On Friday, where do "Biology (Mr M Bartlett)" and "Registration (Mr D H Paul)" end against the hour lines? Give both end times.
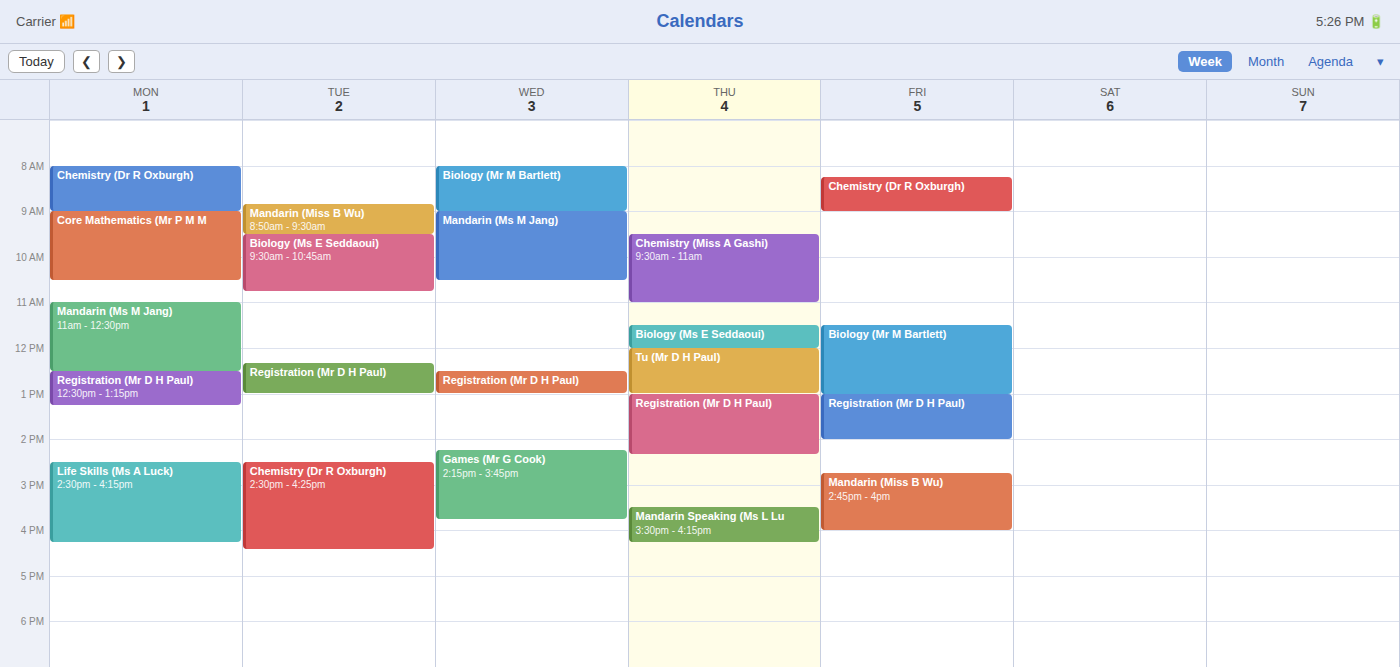
"Biology (Mr M Bartlett)": 1:00 PM, exactly on the 1 PM line. "Registration (Mr D H Paul)": 2:00 PM, exactly on the 2 PM line.